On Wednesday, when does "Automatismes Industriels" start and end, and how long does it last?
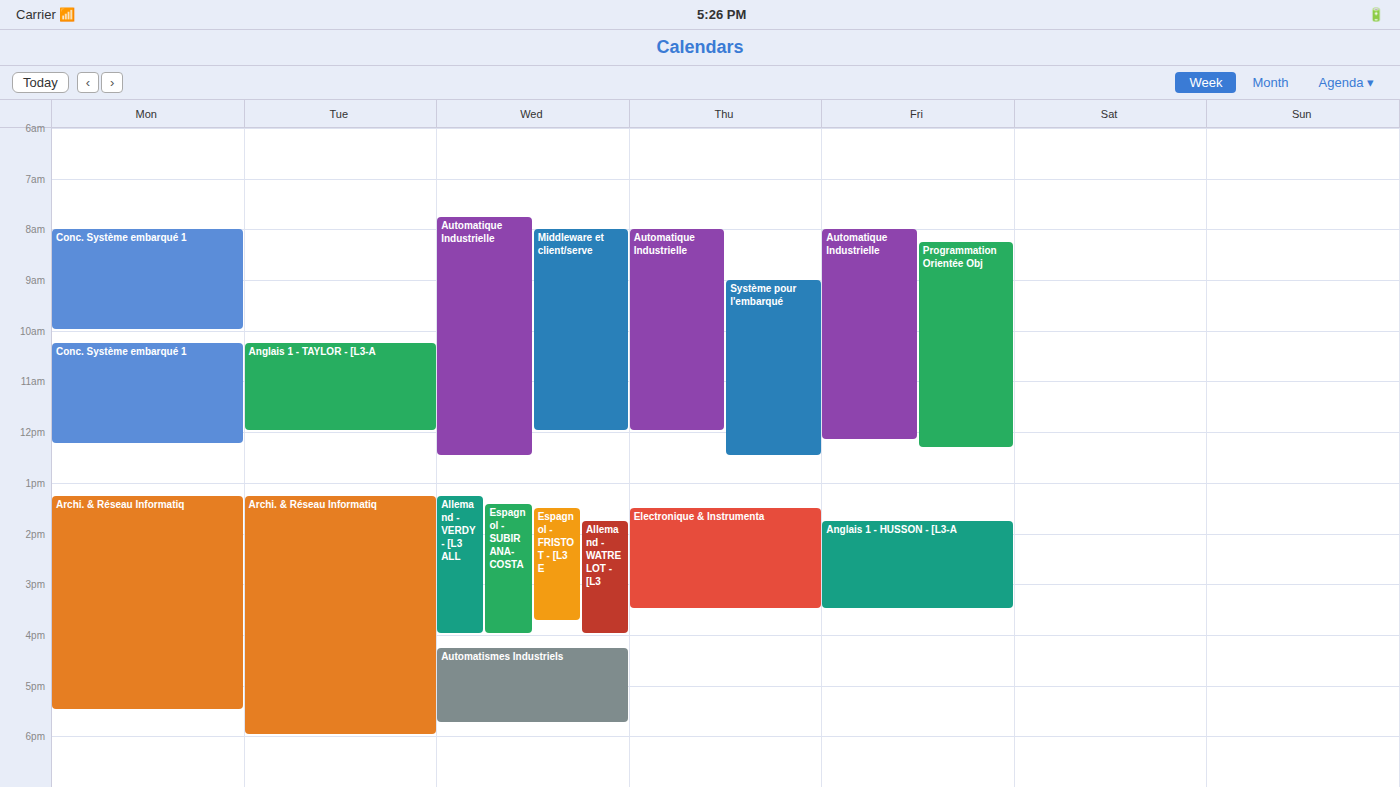
4:15 PM to 5:45 PM, 1 hour 30 minutes